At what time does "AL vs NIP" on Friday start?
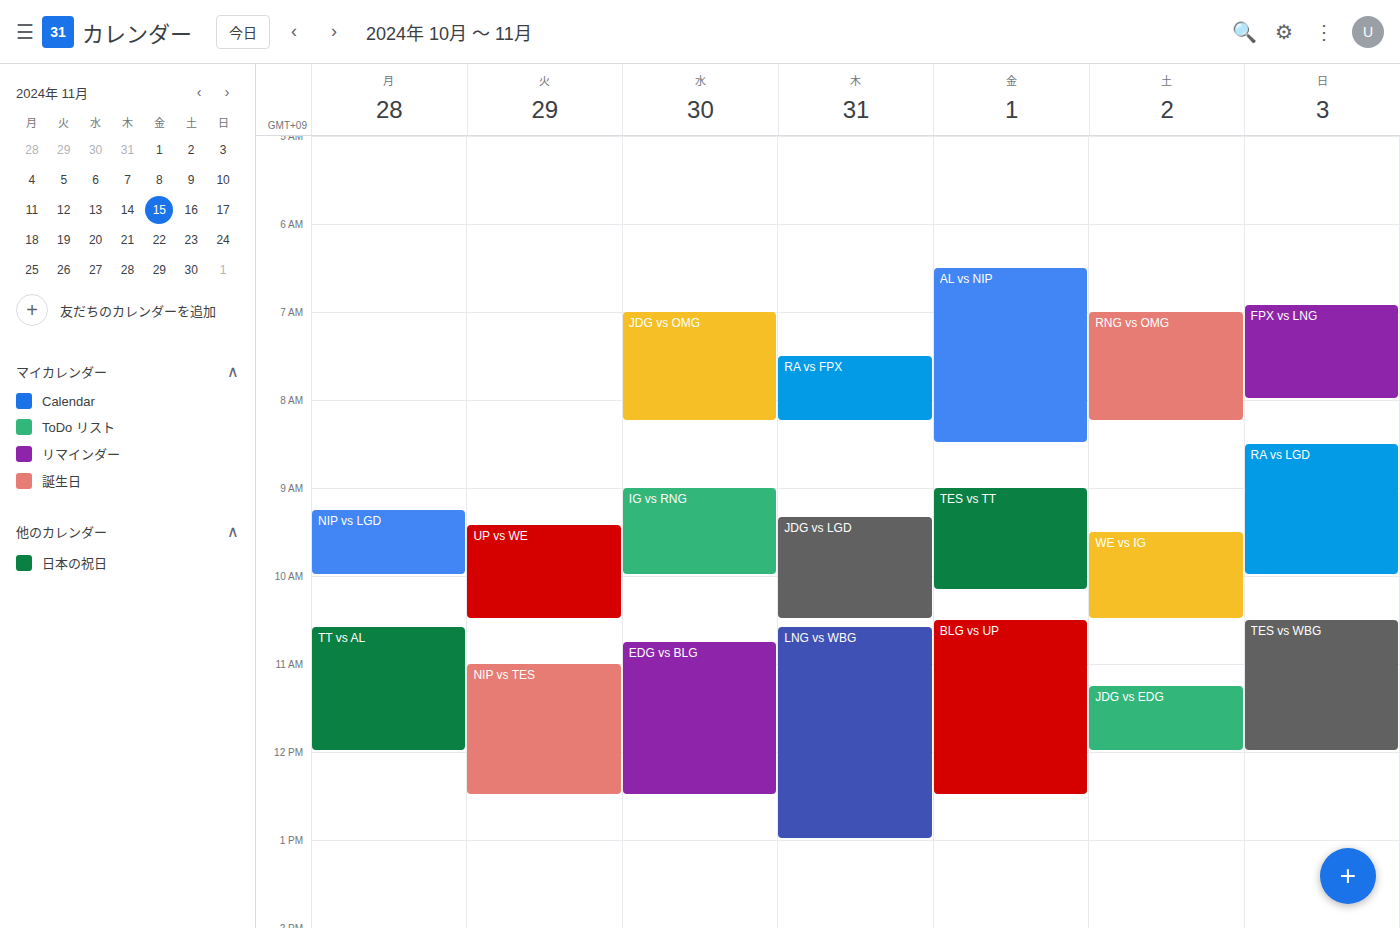
6:30 AM